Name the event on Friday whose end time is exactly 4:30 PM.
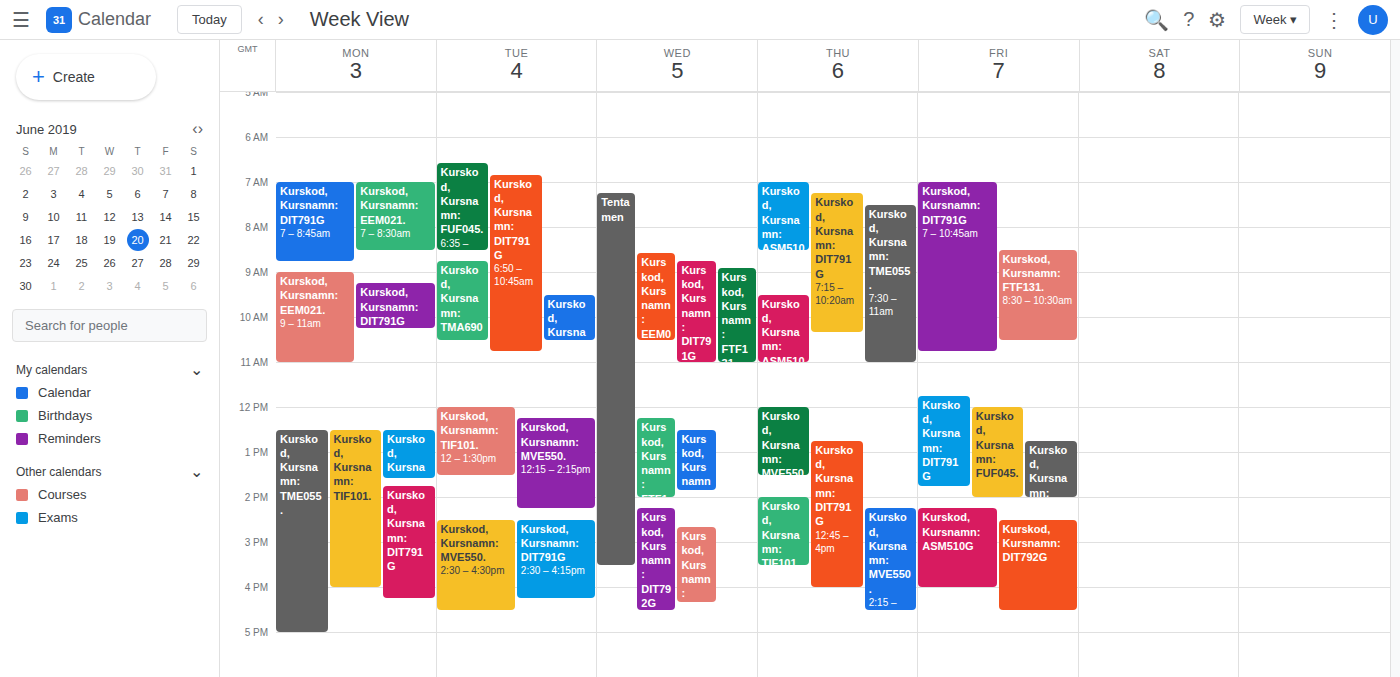
"Kurskod, Kursnamn: DIT792G"